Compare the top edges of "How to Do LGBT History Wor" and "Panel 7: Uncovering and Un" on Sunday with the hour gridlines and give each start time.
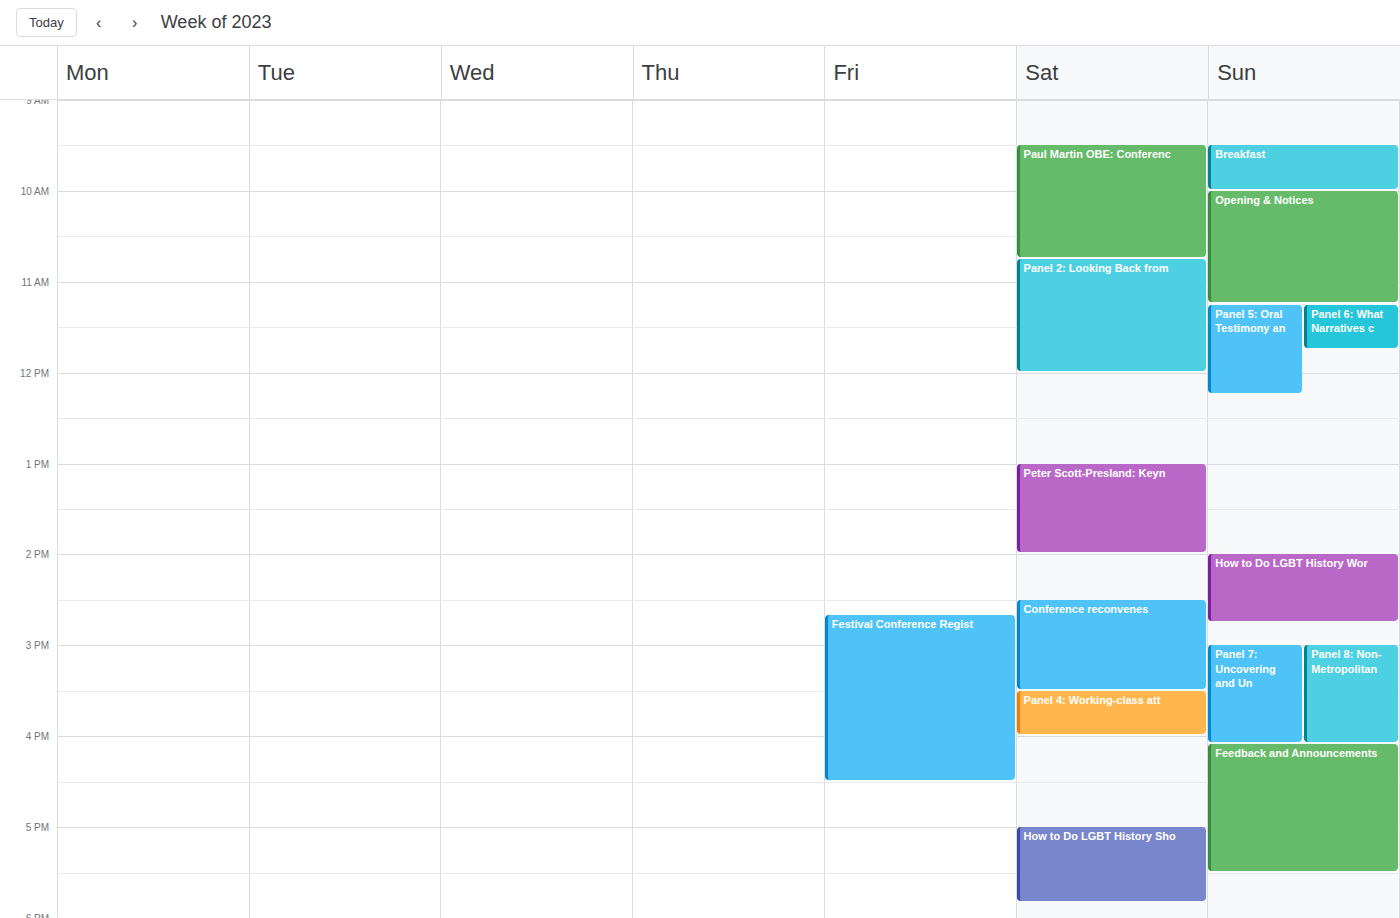
"How to Do LGBT History Wor": 2:00 PM, exactly on the 2 PM line. "Panel 7: Uncovering and Un": 3:00 PM, exactly on the 3 PM line.